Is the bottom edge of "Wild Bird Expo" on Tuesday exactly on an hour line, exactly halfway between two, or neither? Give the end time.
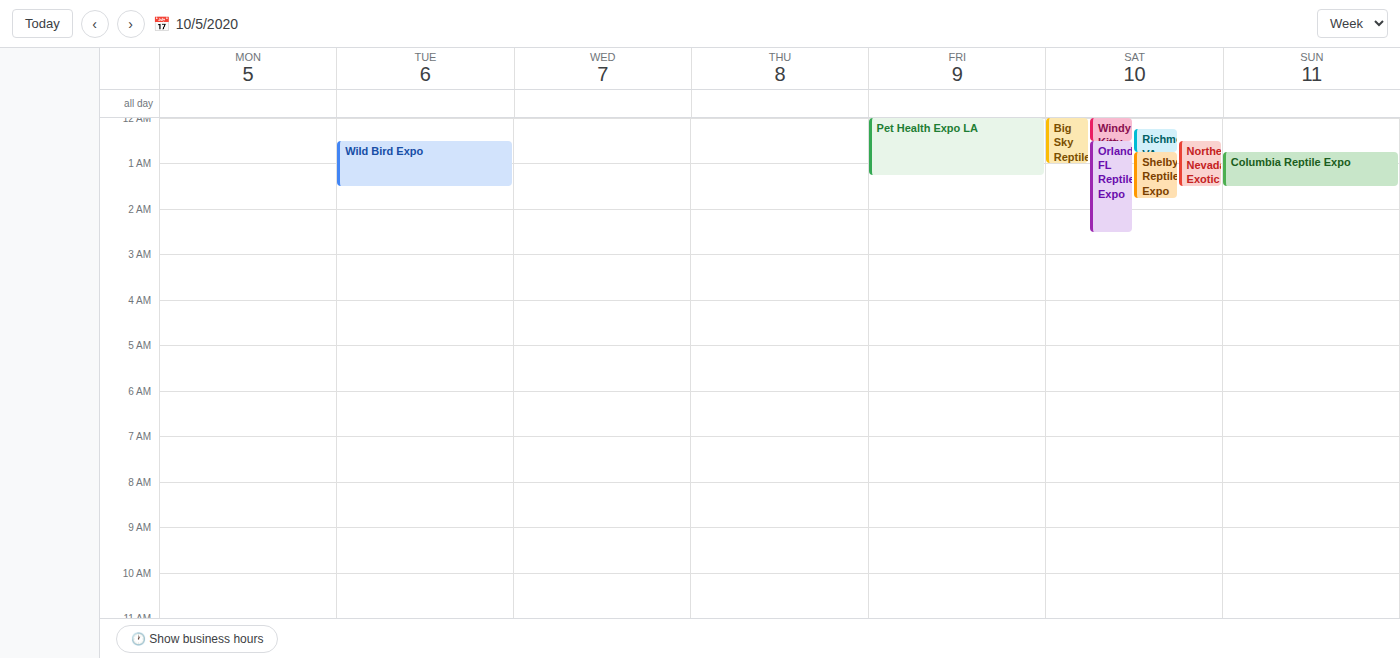
1:30 AM -- halfway between the 1 AM and 2 AM lines.